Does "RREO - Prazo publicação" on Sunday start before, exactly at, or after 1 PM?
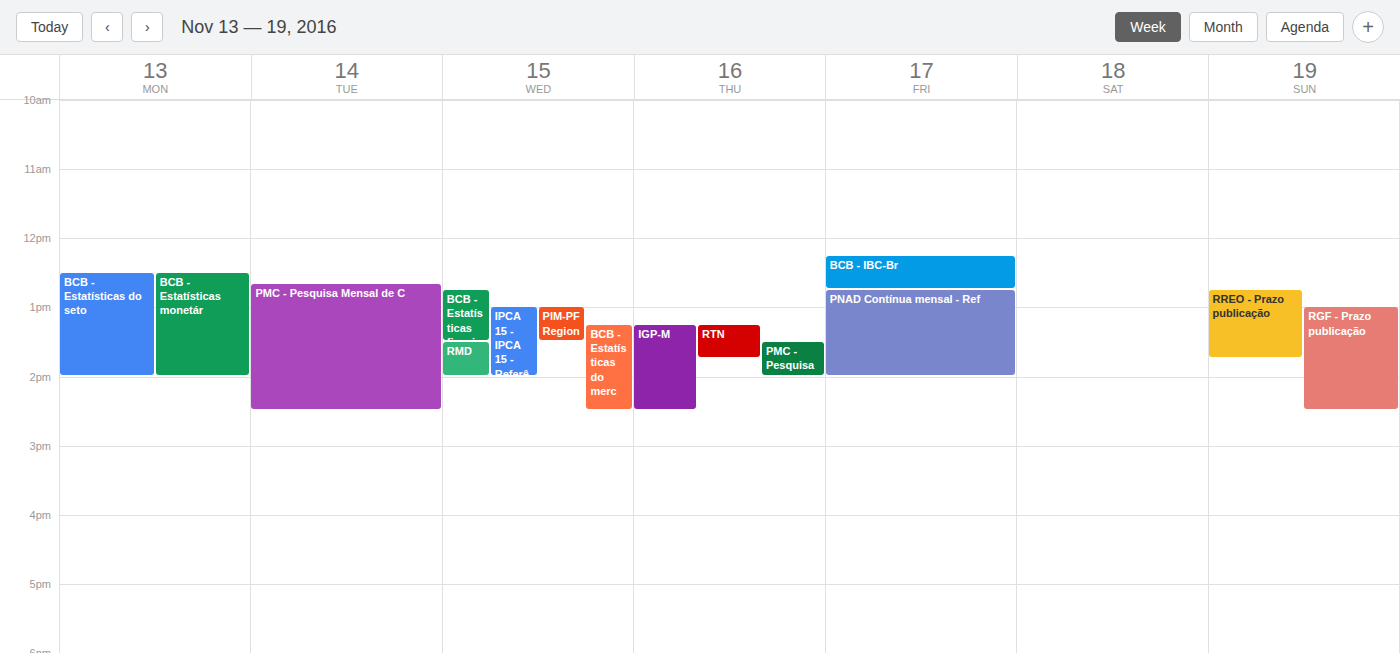
12:45 PM -- before 1 PM, 15 minutes above the 1 PM line.